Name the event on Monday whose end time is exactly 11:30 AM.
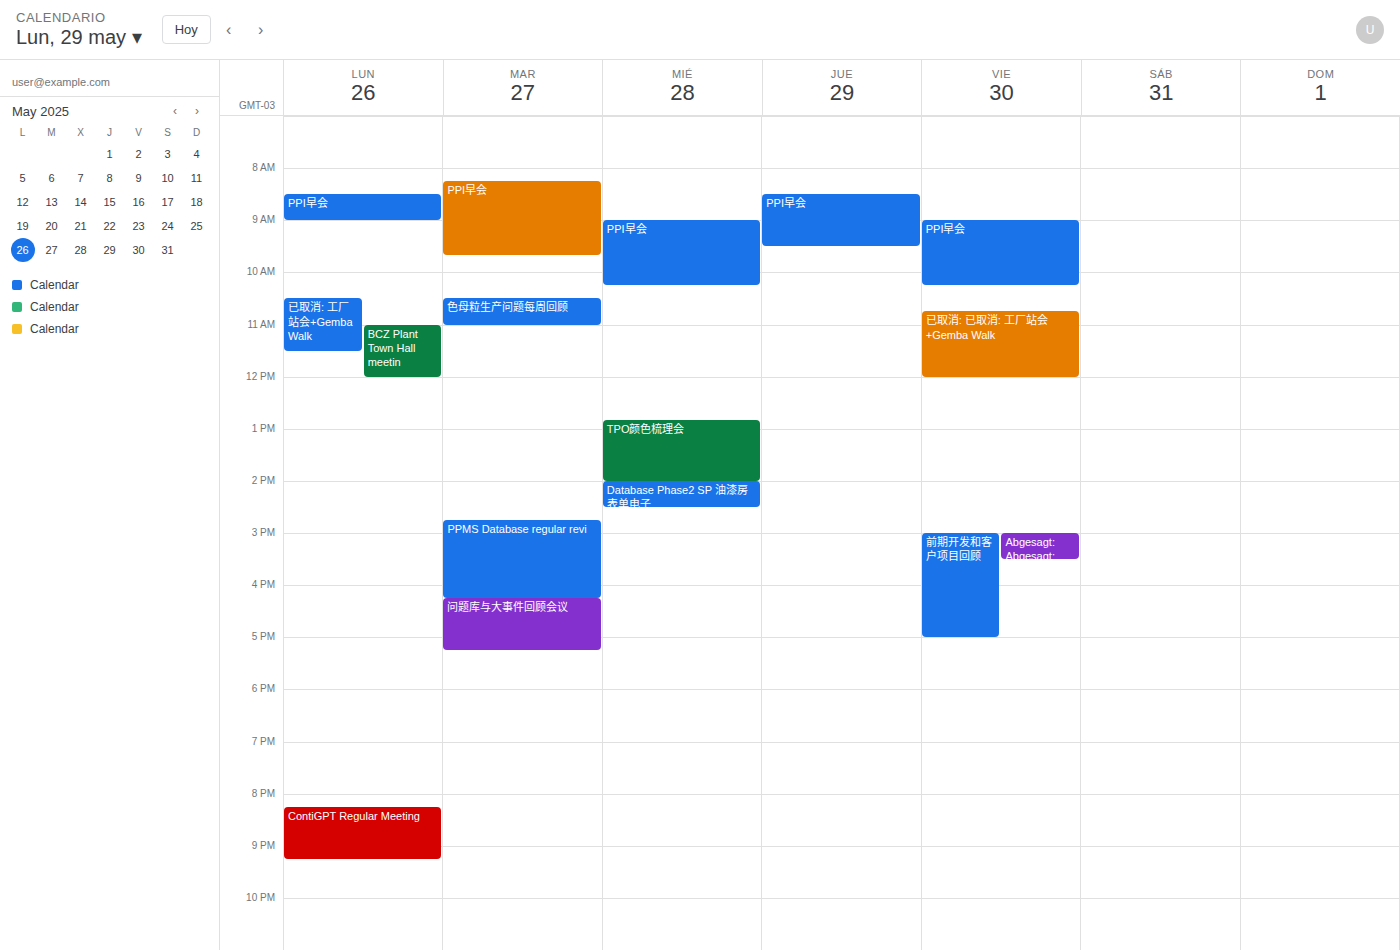
"已取消: 工厂站会+Gemba Walk"